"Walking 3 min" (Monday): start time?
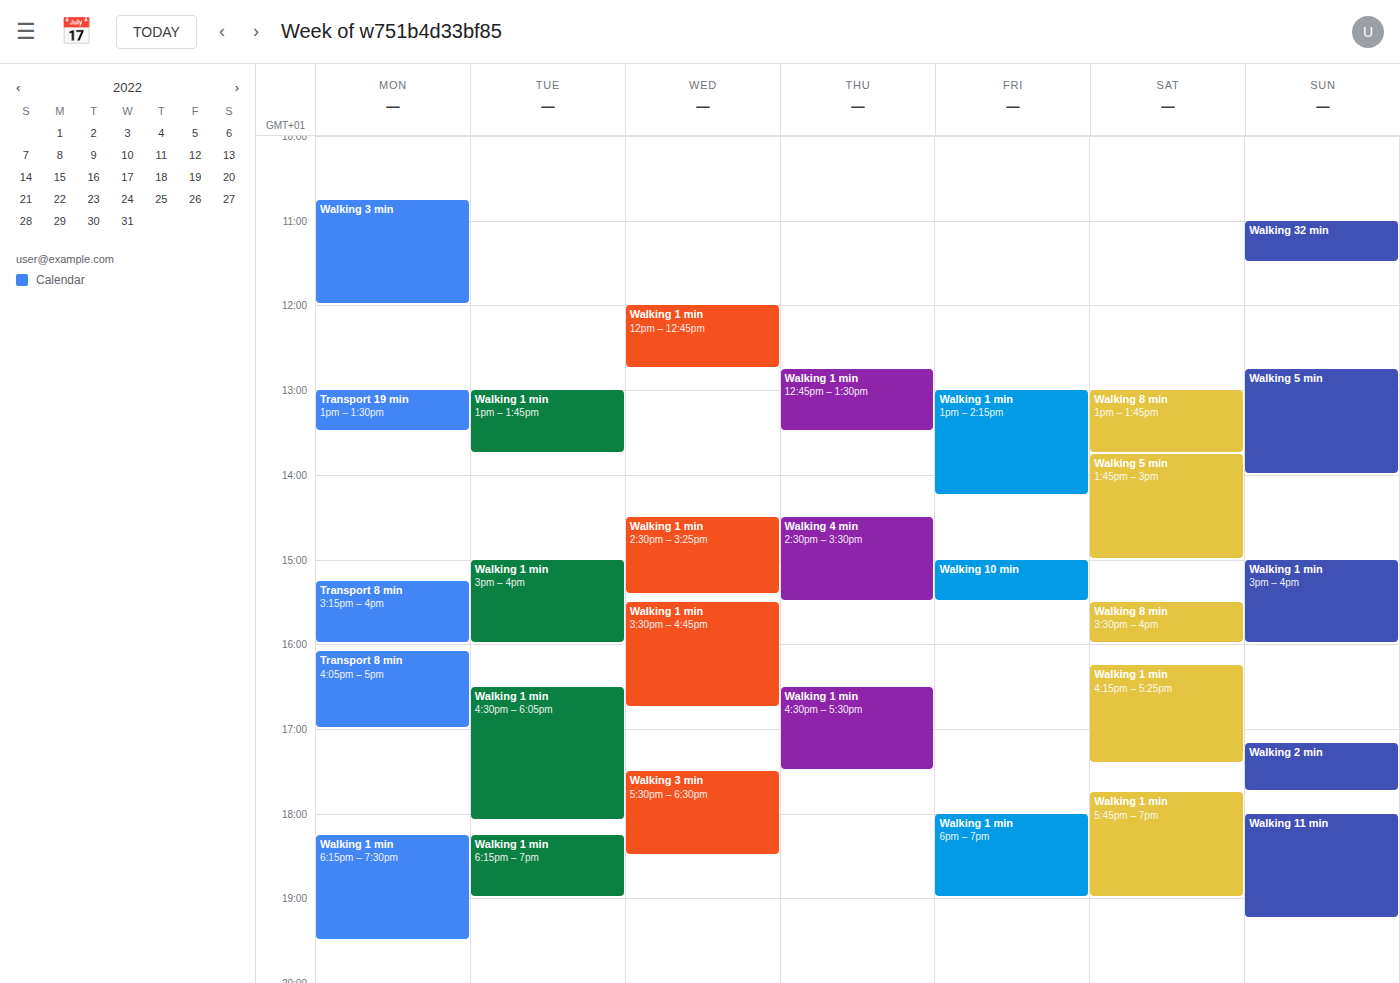
10:45 AM